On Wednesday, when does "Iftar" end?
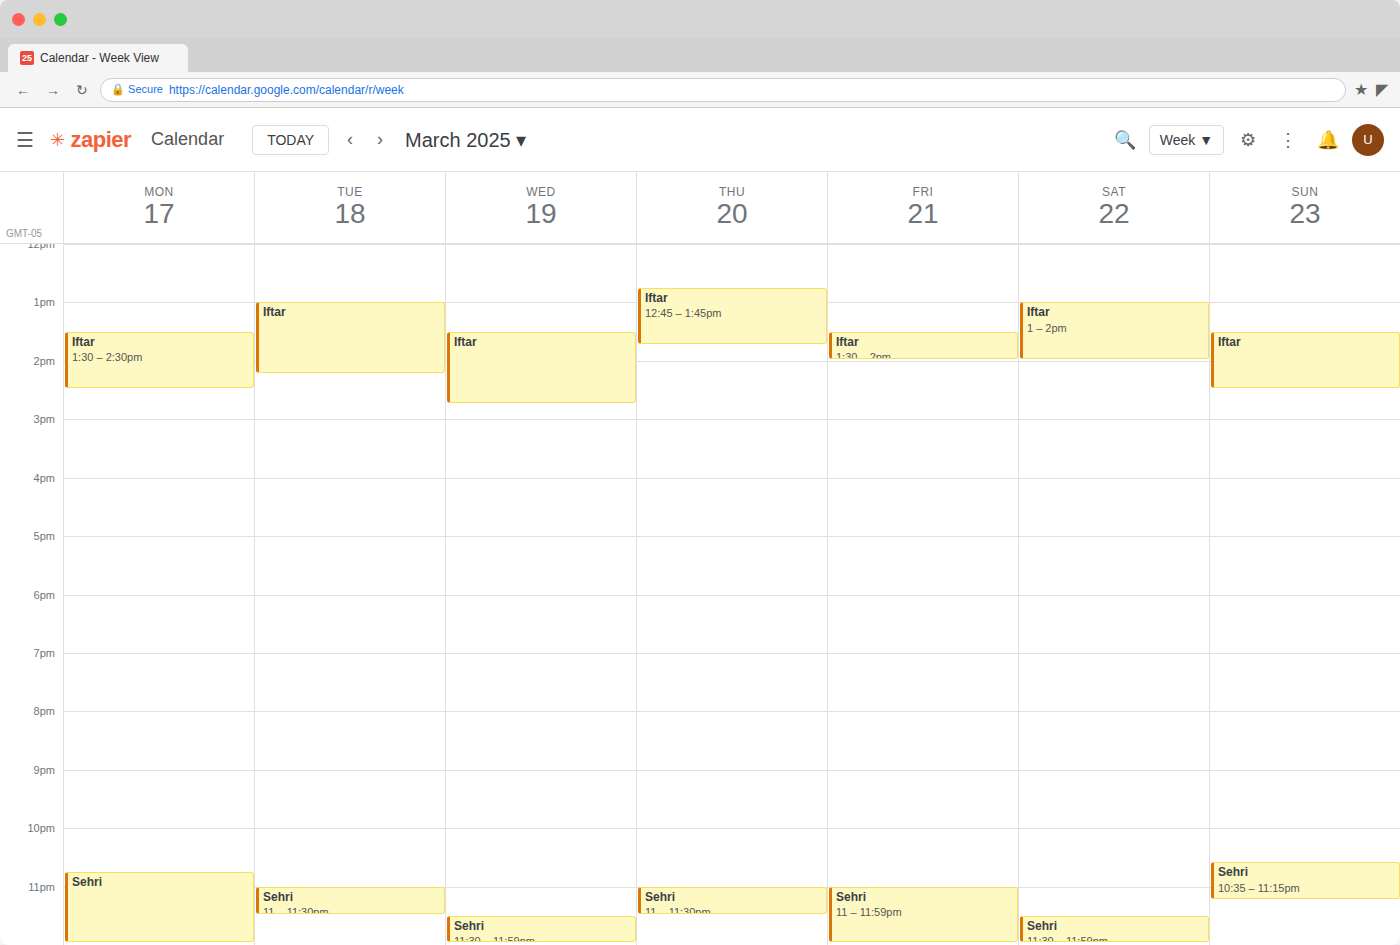
14:45